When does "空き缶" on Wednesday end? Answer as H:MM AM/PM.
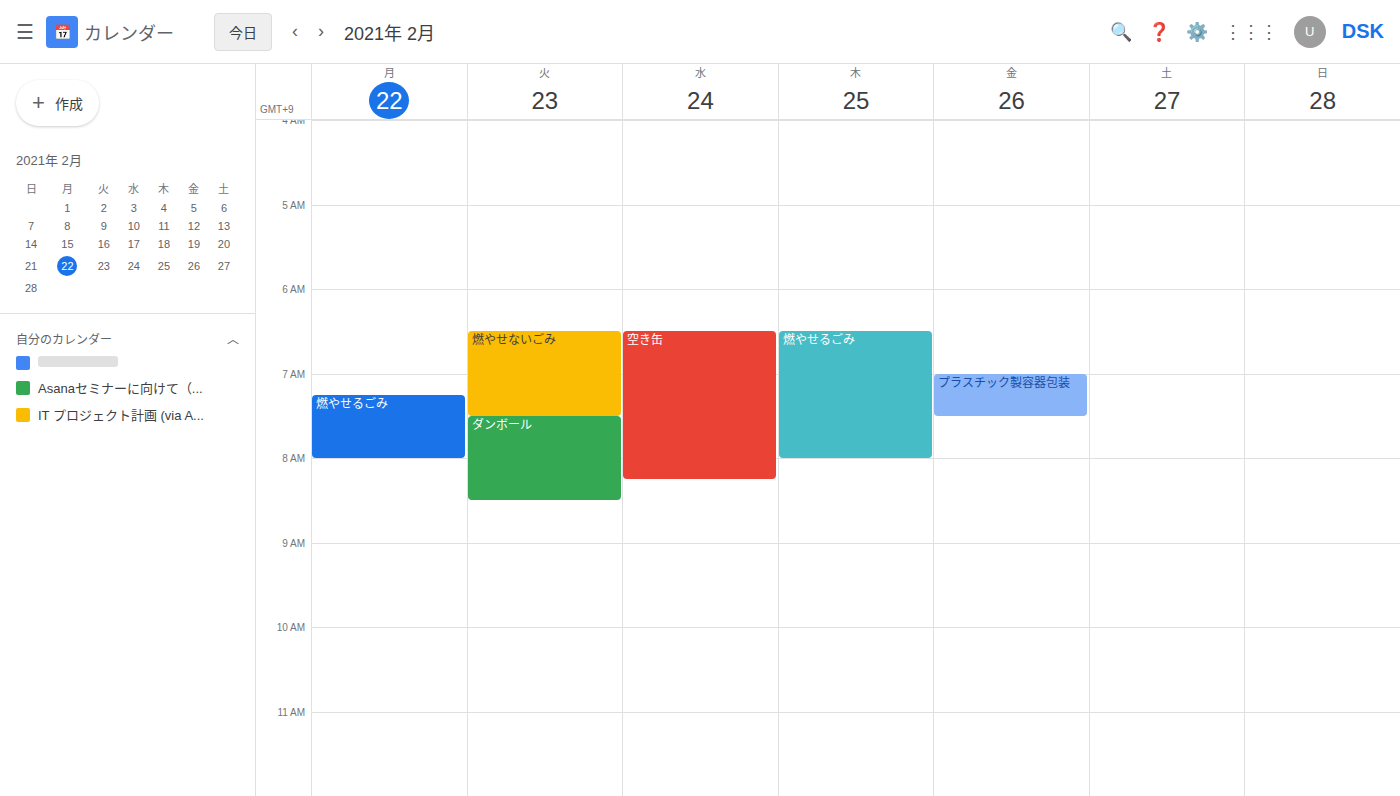
8:15 AM